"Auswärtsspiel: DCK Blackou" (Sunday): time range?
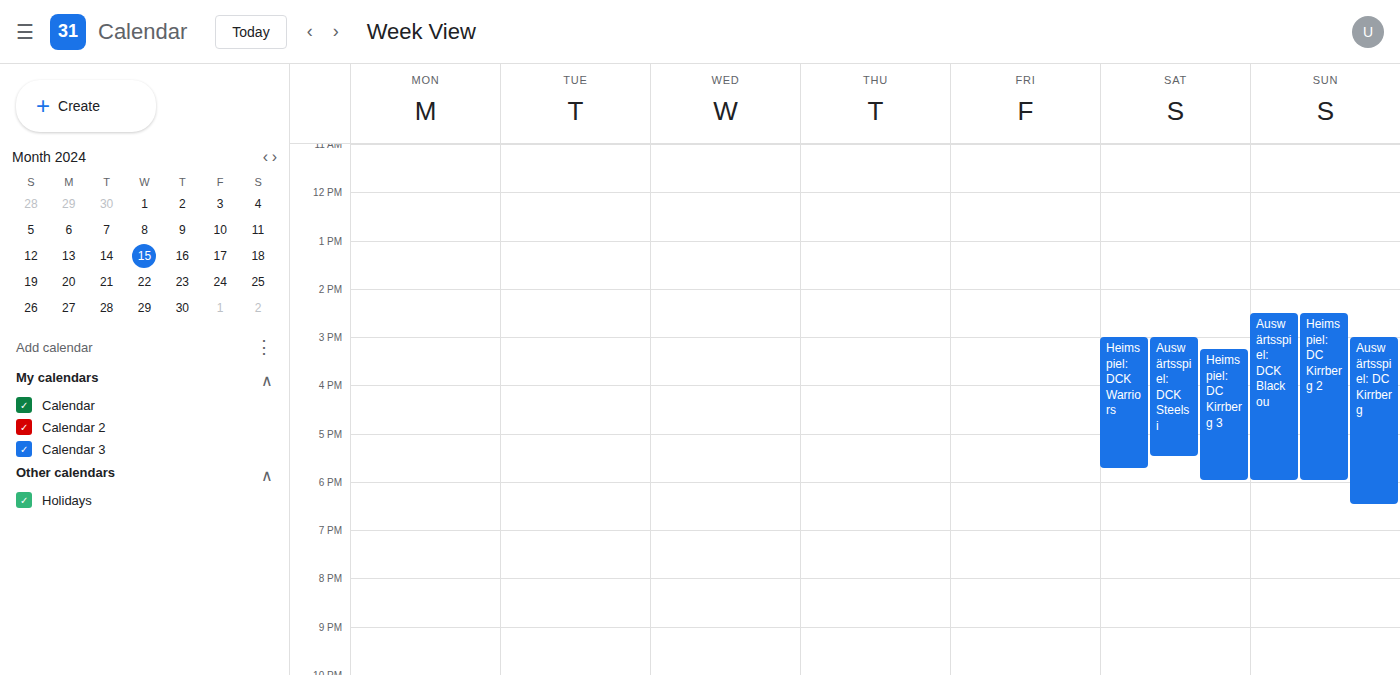
2:30 PM to 6:00 PM